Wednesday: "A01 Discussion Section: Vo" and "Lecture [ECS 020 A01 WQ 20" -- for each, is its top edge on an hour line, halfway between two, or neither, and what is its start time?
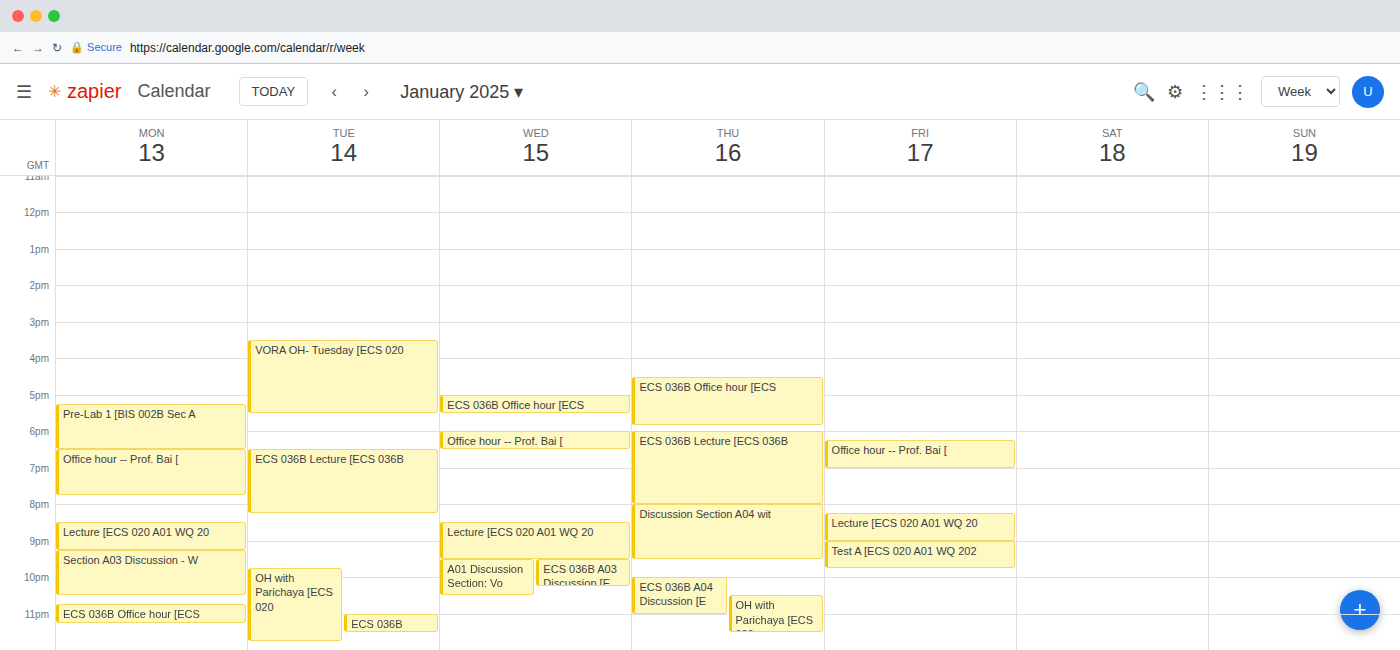
"A01 Discussion Section: Vo": 9:30 PM, halfway between the 9 PM and 10 PM lines. "Lecture [ECS 020 A01 WQ 20": 8:30 PM, halfway between the 8 PM and 9 PM lines.